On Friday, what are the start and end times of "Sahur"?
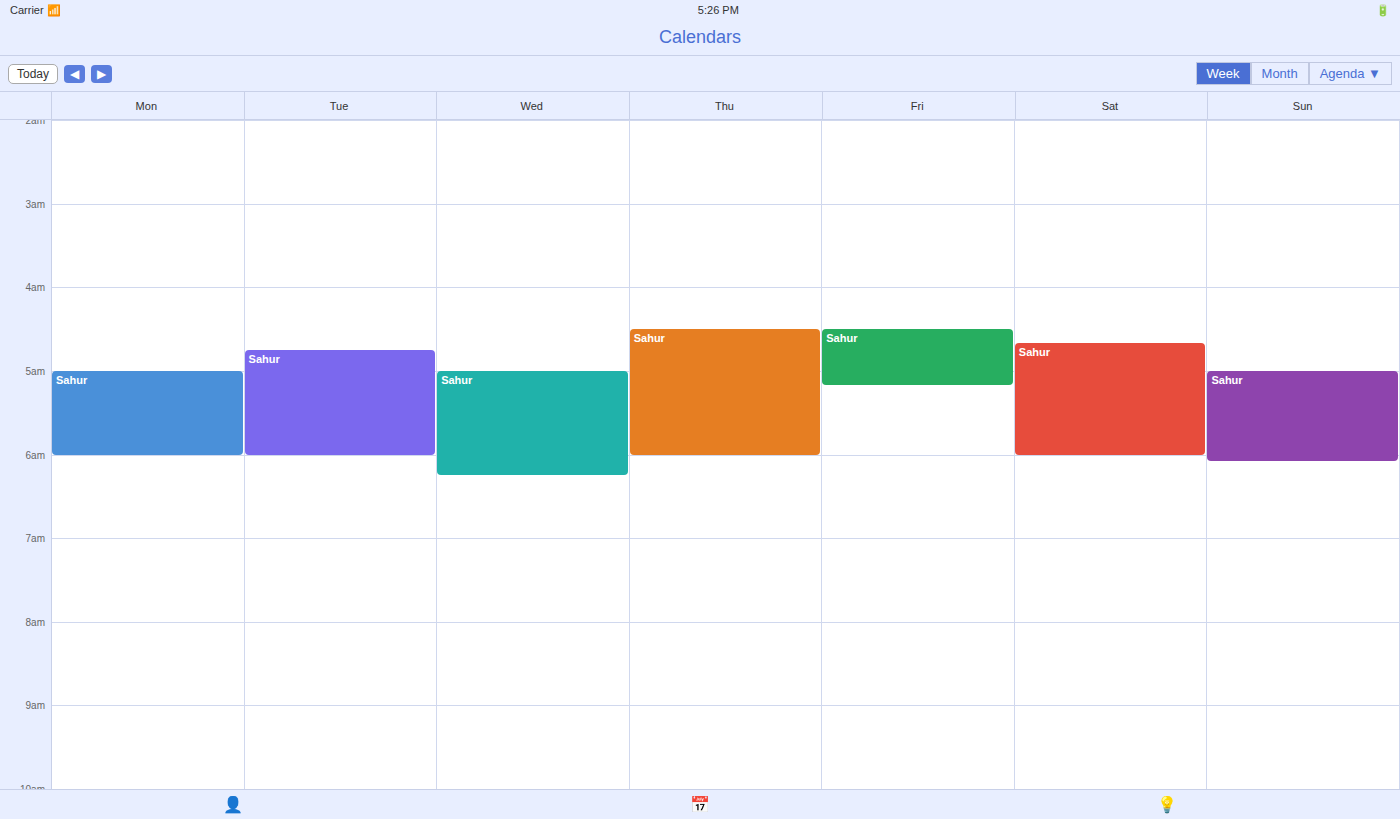
4:30 AM to 5:10 AM